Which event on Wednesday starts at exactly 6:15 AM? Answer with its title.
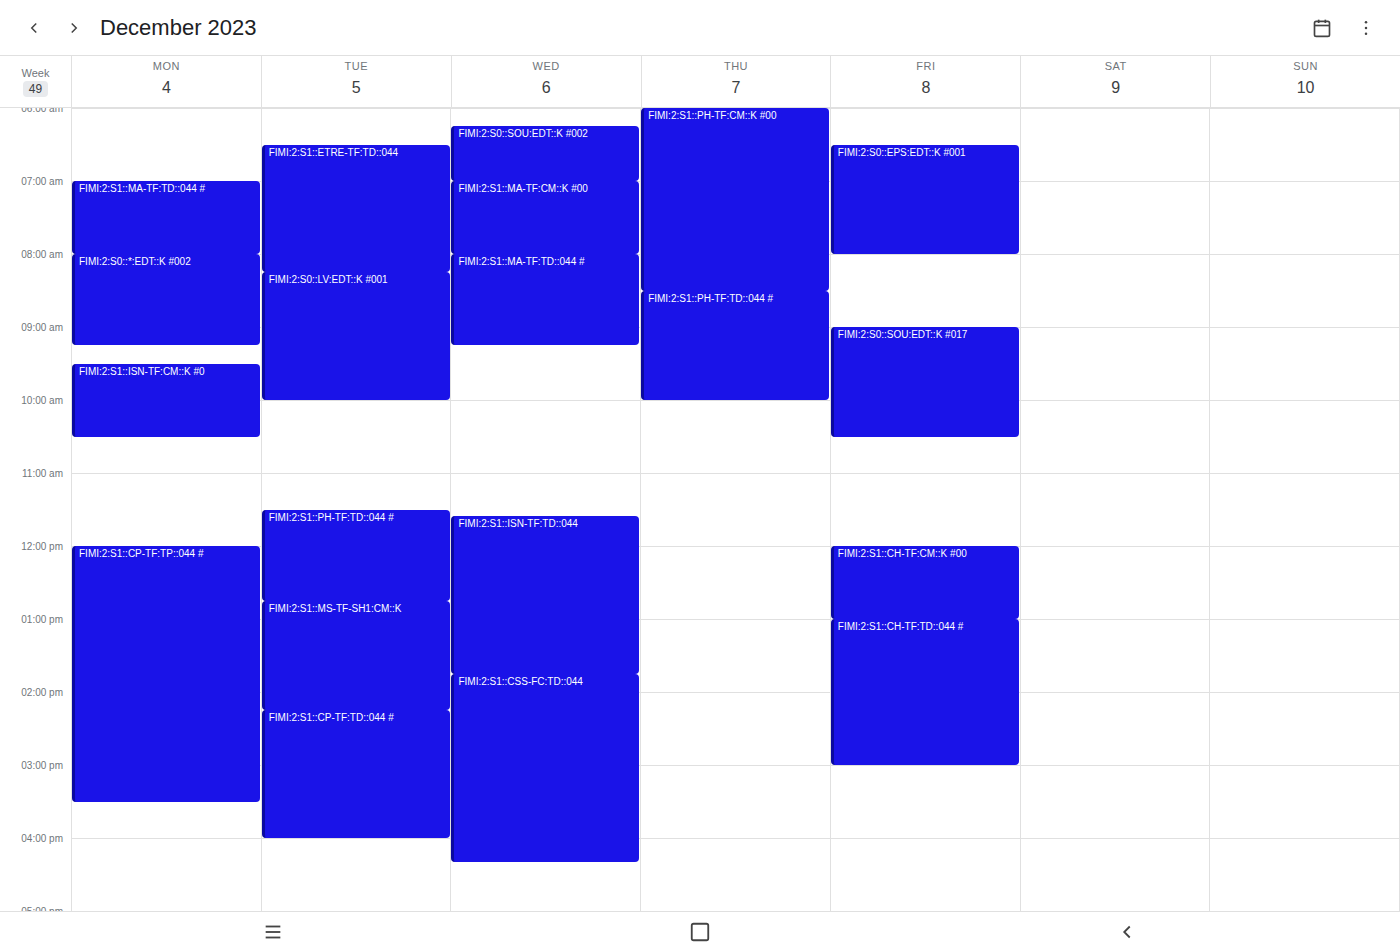
"FIMI:2:S0::SOU:EDT::K #002"